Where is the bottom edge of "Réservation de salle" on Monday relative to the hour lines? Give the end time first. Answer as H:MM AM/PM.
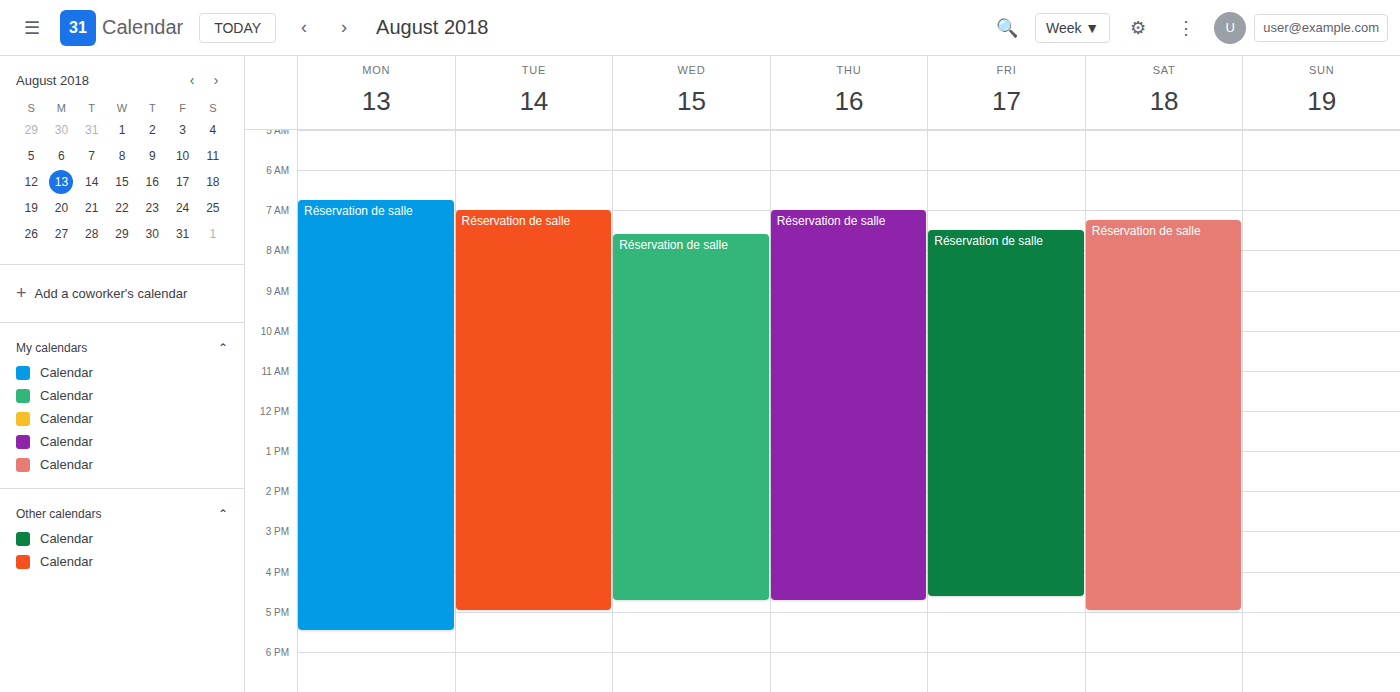
5:30 PM -- halfway between the 5 PM and 6 PM lines.